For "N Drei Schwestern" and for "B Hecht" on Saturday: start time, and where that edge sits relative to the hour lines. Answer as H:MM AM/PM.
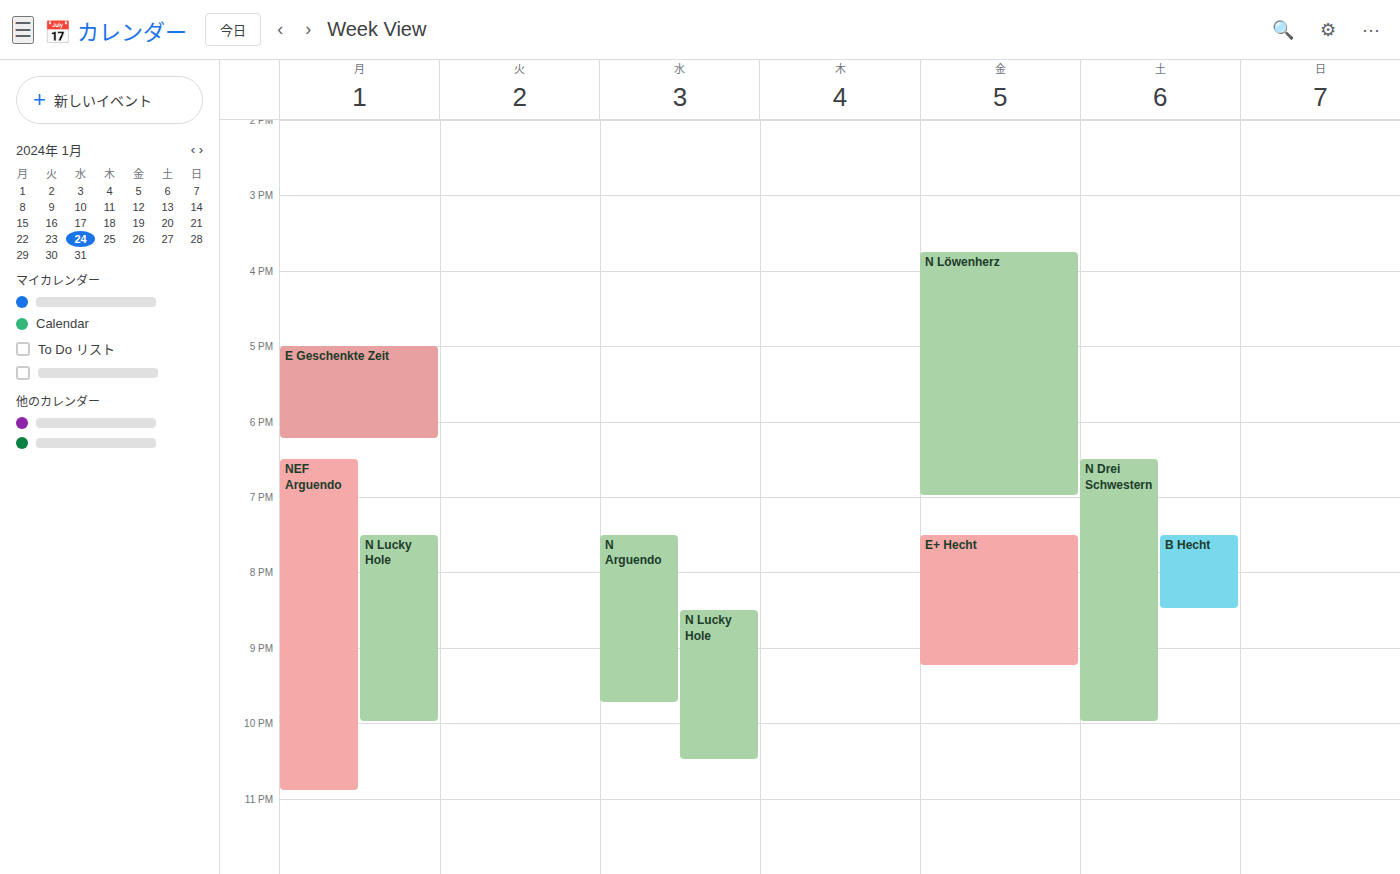
"N Drei Schwestern": 6:30 PM, halfway between the 6 PM and 7 PM lines. "B Hecht": 7:30 PM, halfway between the 7 PM and 8 PM lines.